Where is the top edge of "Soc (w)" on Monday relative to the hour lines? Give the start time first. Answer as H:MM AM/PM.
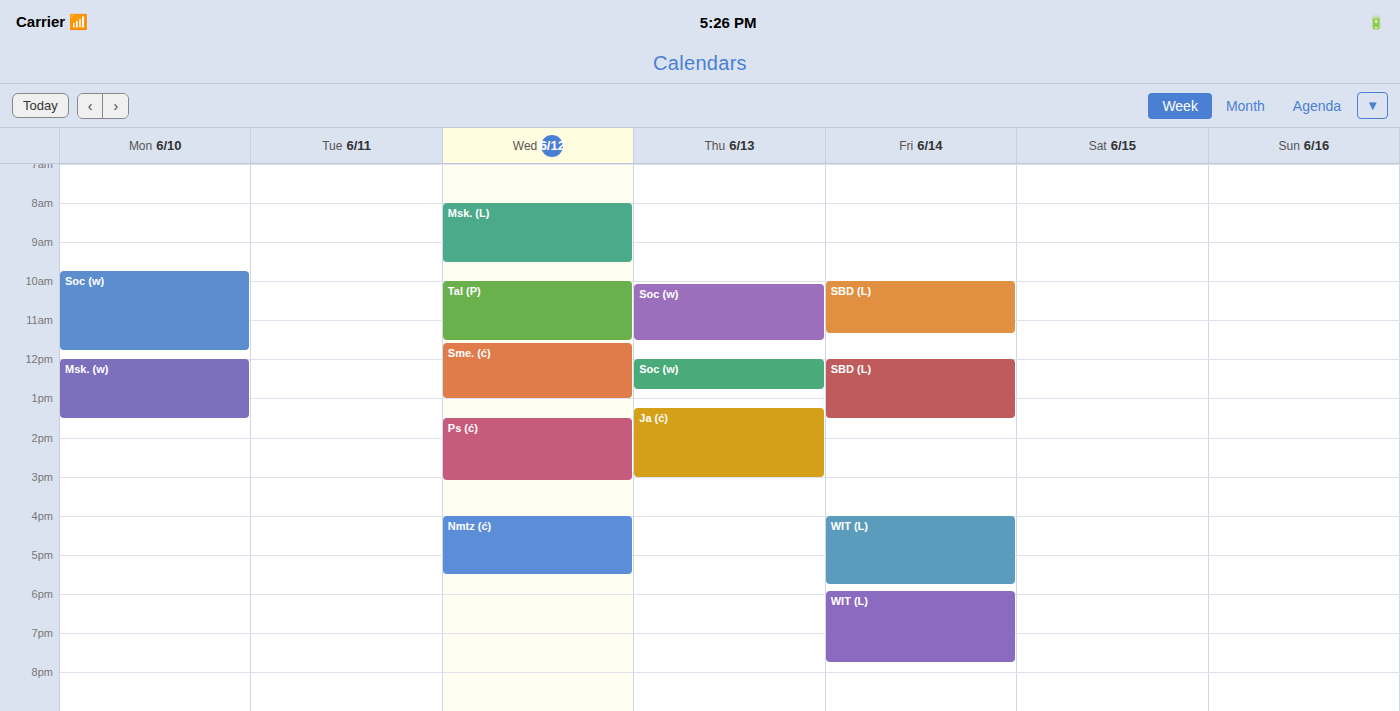
9:45 AM -- neither: three quarters of the way from the 9 AM line to the 10 AM line.